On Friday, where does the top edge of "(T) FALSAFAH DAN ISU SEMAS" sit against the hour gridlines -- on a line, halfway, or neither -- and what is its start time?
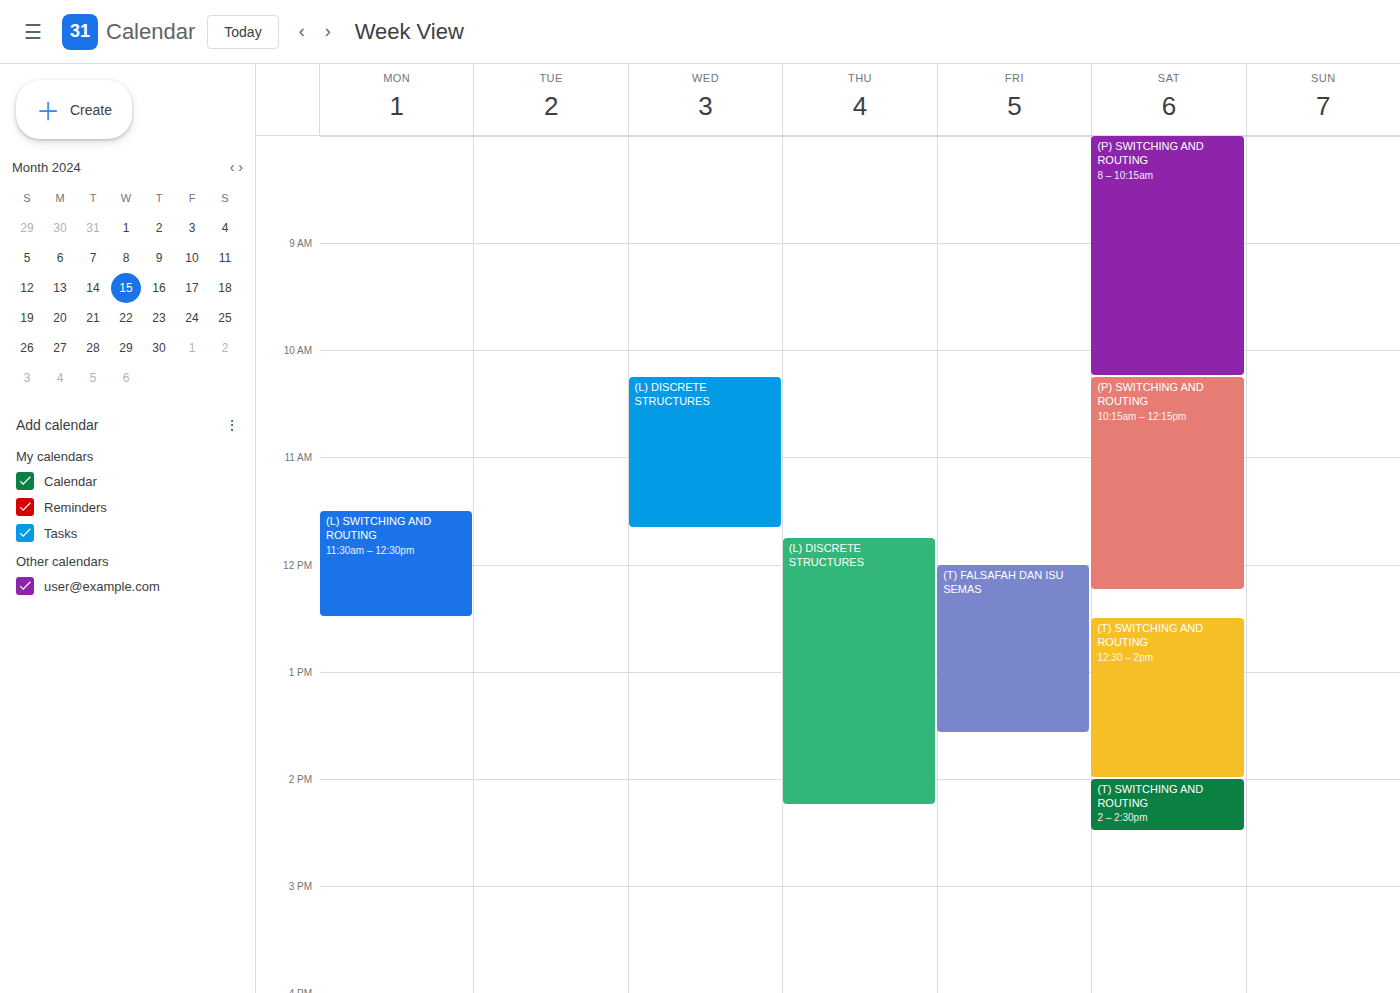
12:00 PM -- exactly on the 12 PM line.